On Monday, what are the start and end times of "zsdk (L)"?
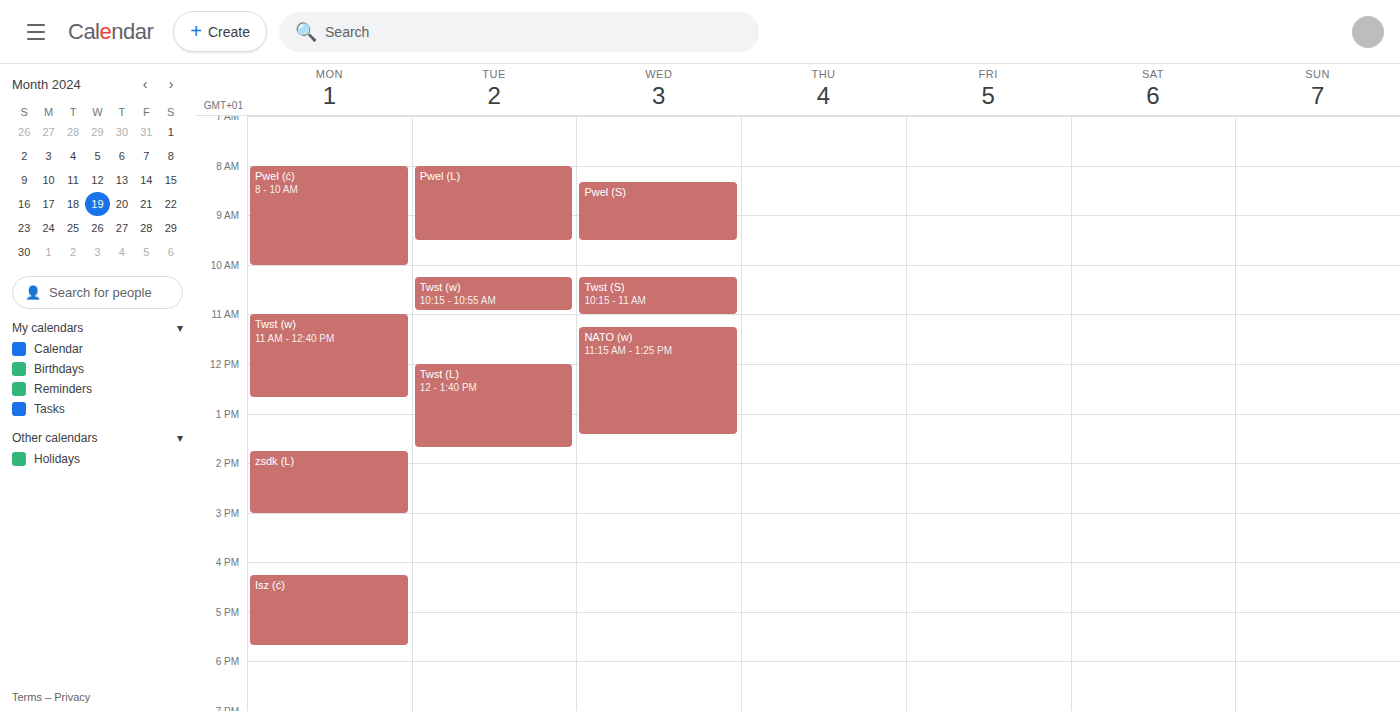
1:45 PM to 3:00 PM